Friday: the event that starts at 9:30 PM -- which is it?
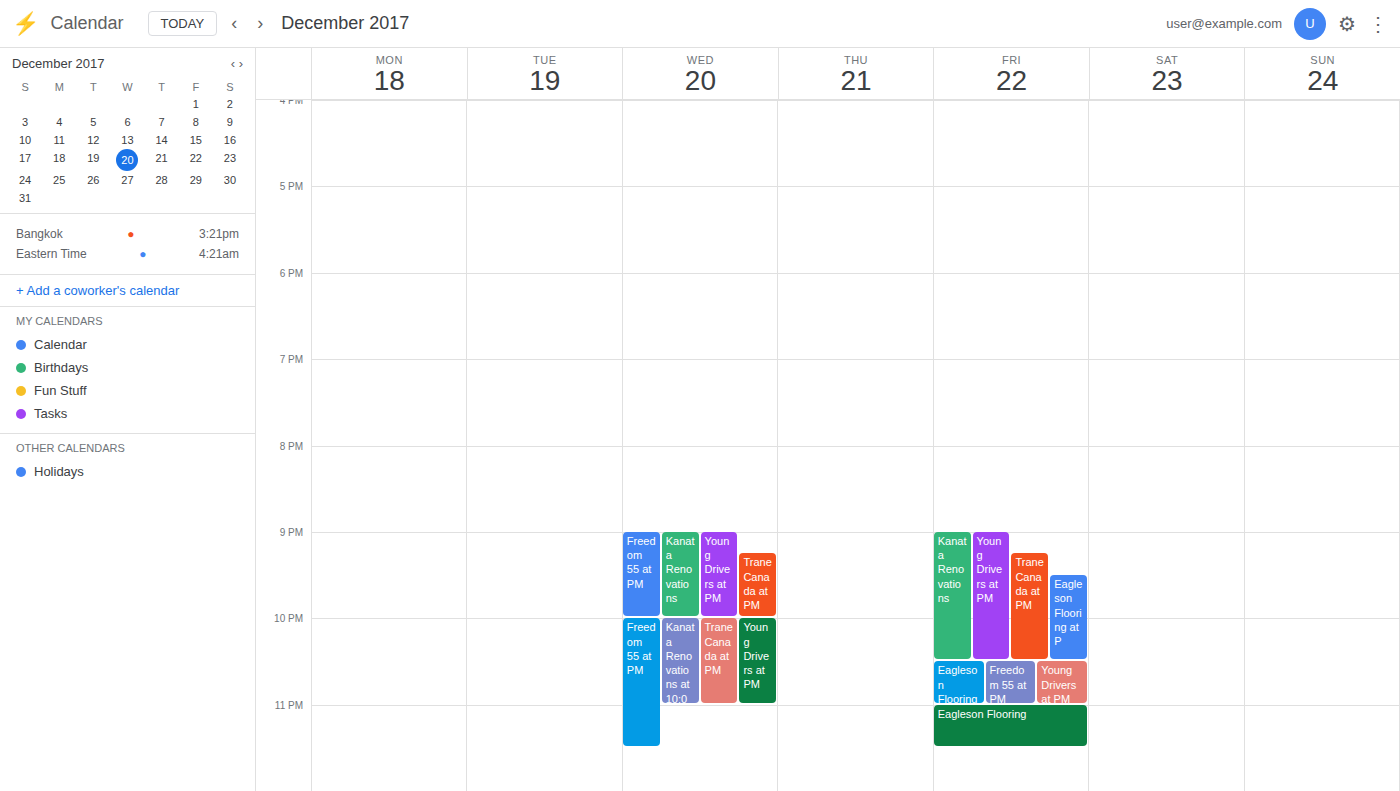
"Eagleson Flooring at P"